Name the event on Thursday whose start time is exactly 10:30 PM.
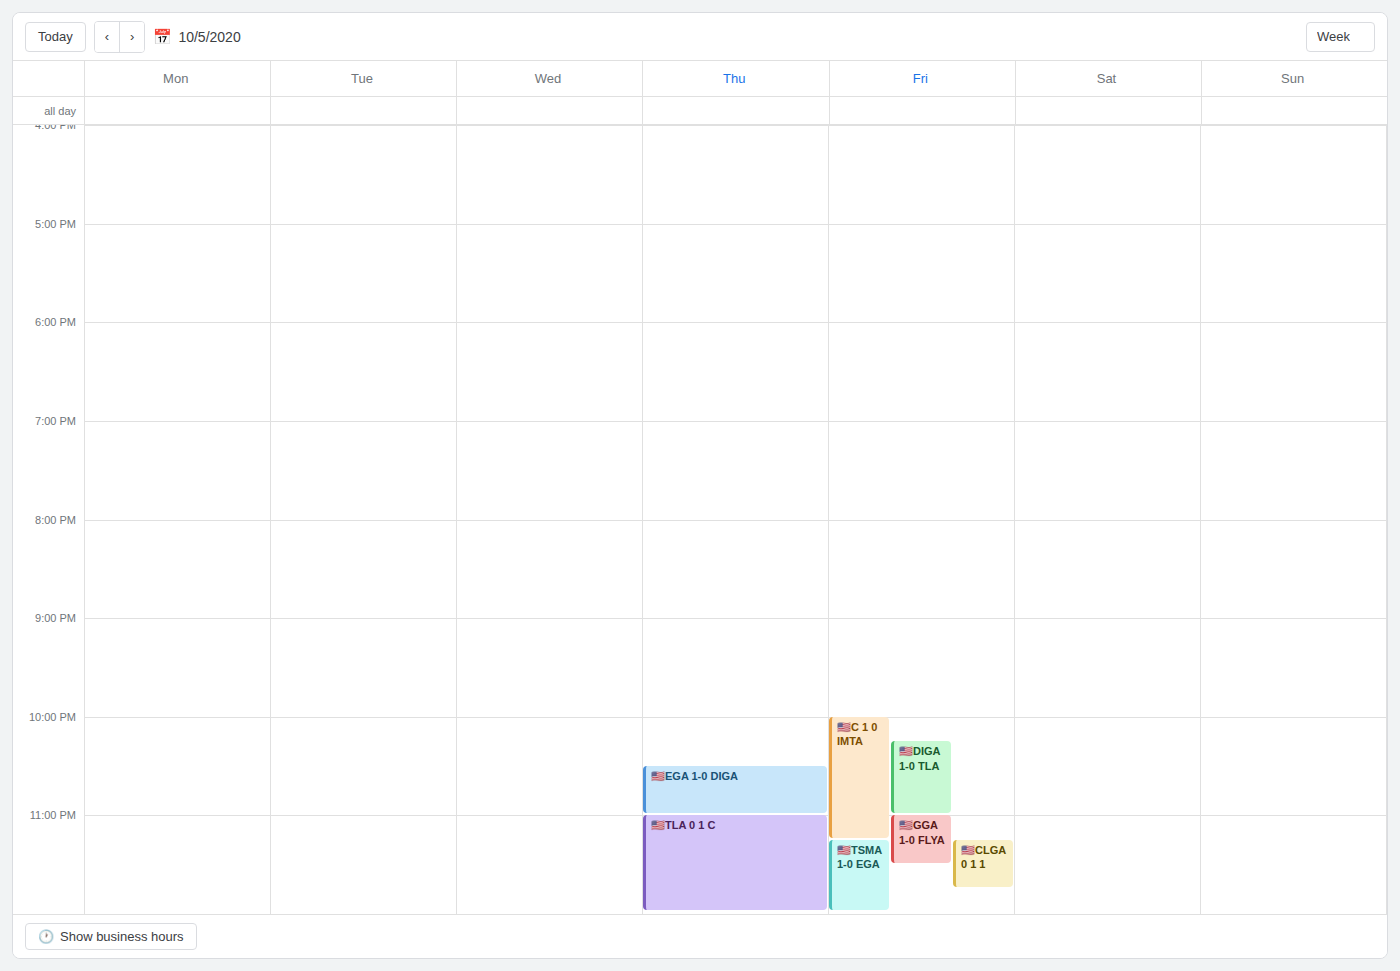
"🇺🇸EGA 1-0 DIGA"